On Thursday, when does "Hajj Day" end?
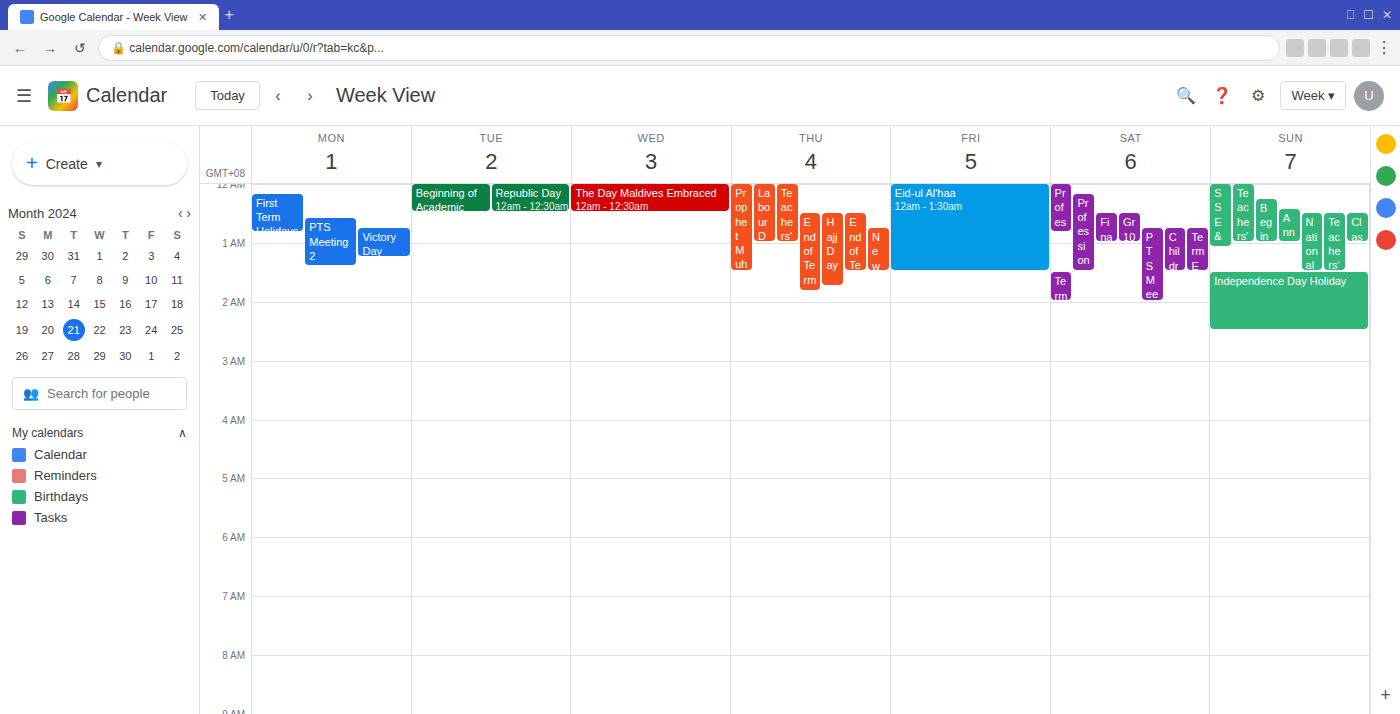
1:45 AM